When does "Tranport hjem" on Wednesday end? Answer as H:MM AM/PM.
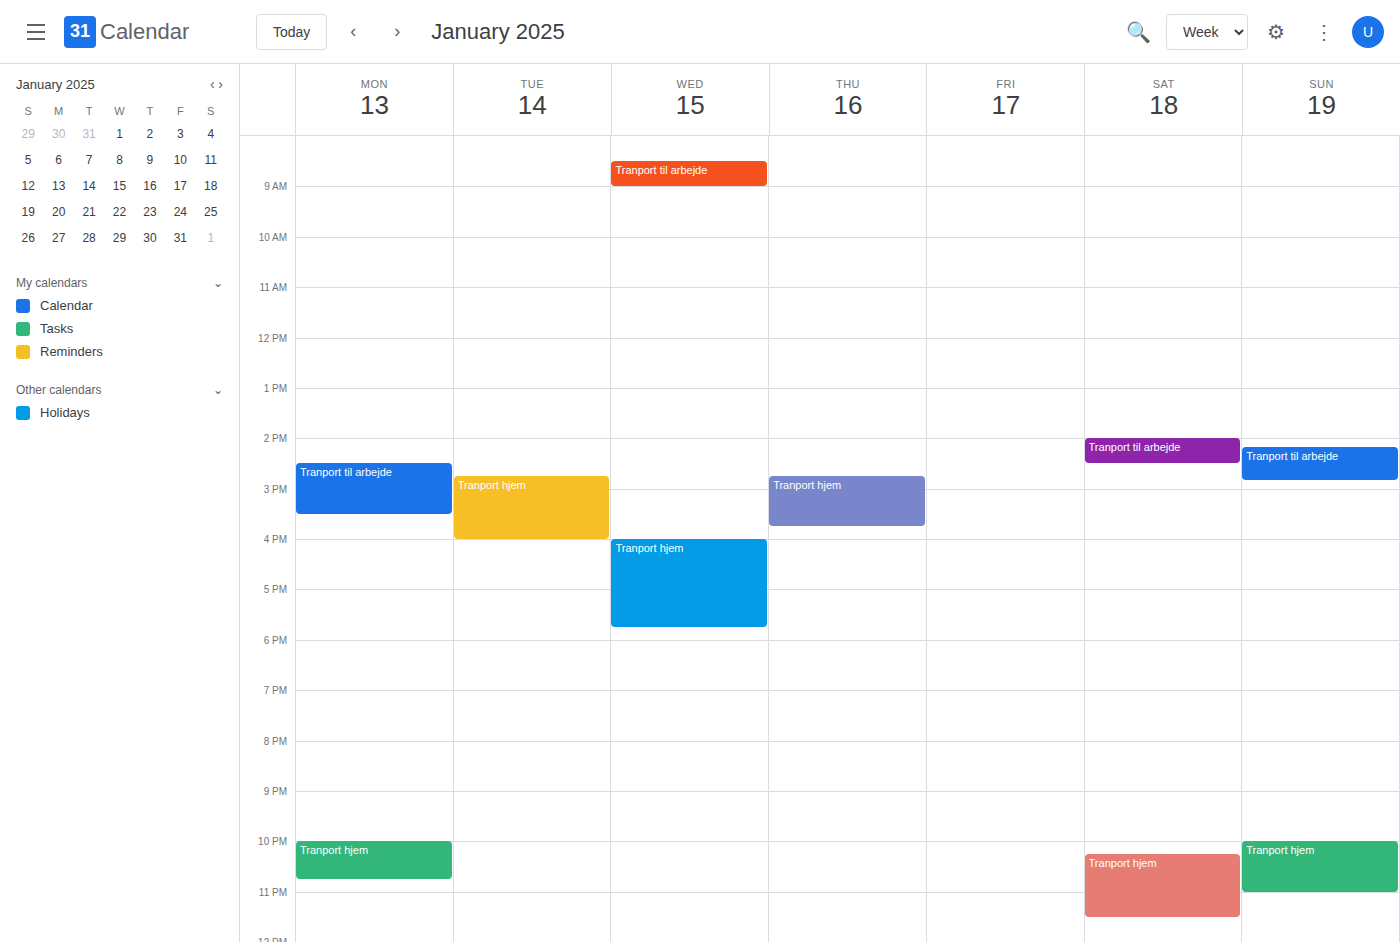
5:45 PM